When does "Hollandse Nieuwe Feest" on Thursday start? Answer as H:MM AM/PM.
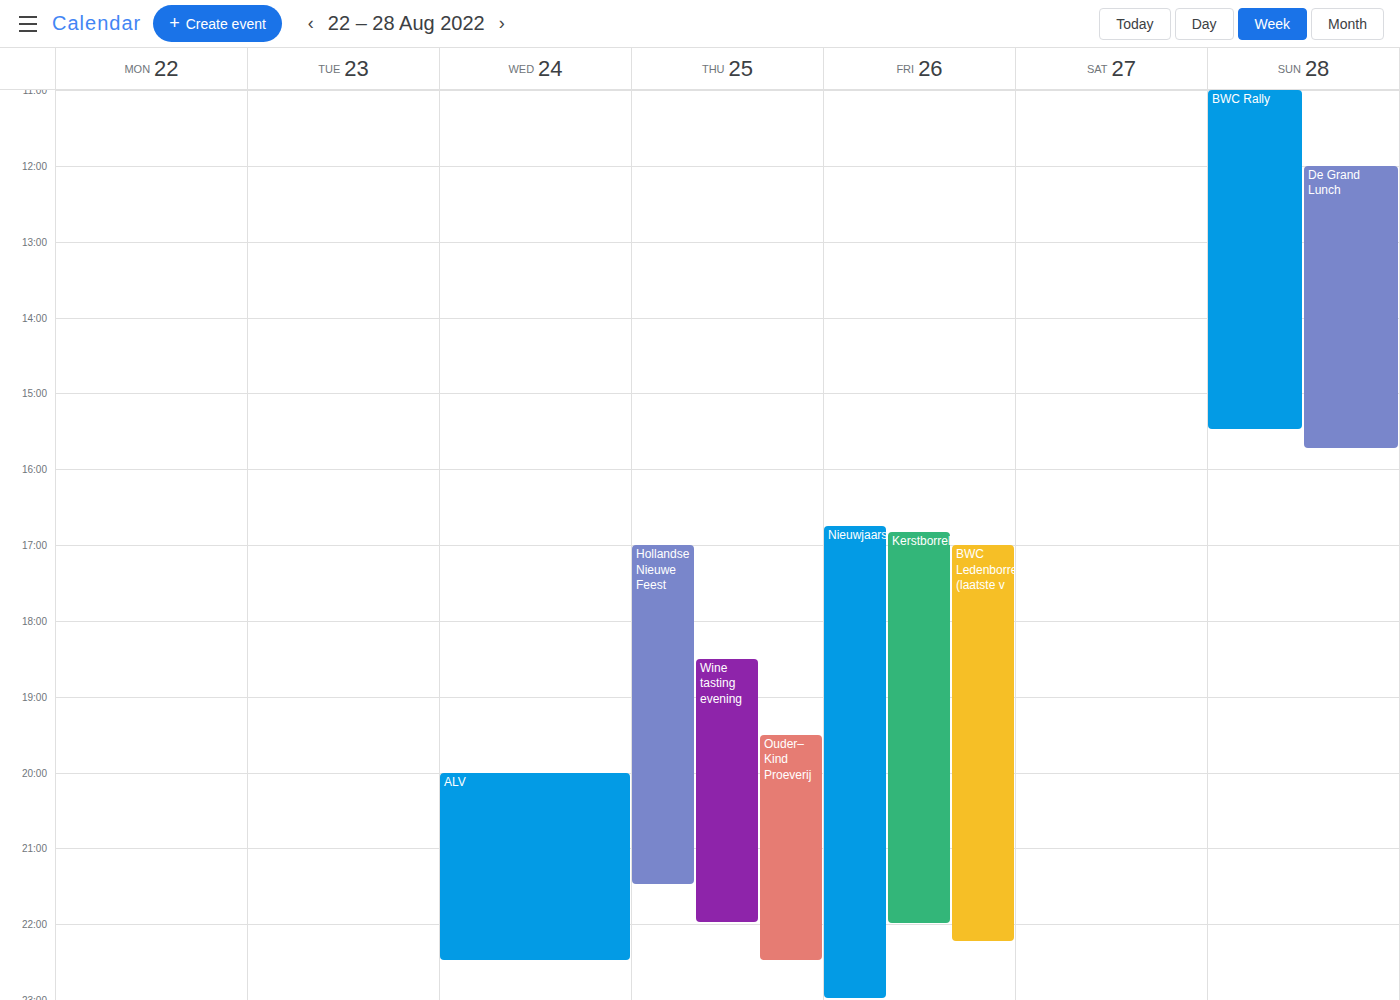
5:00 PM